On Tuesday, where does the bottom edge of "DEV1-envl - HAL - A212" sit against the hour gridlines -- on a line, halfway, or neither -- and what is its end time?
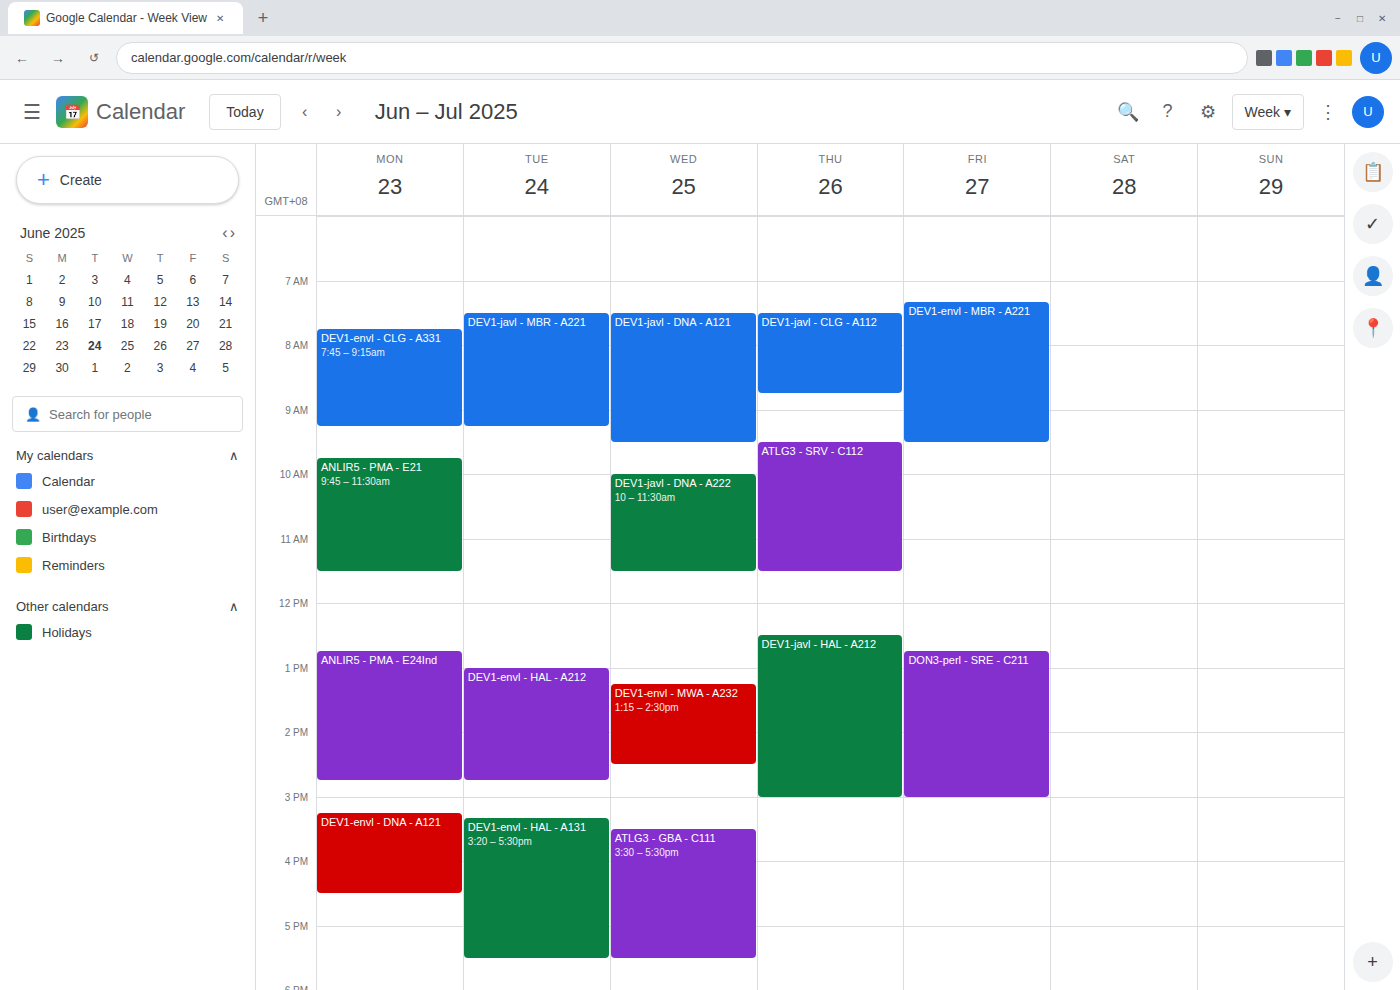
2:45 PM -- neither: three quarters of the way from the 2 PM line to the 3 PM line.